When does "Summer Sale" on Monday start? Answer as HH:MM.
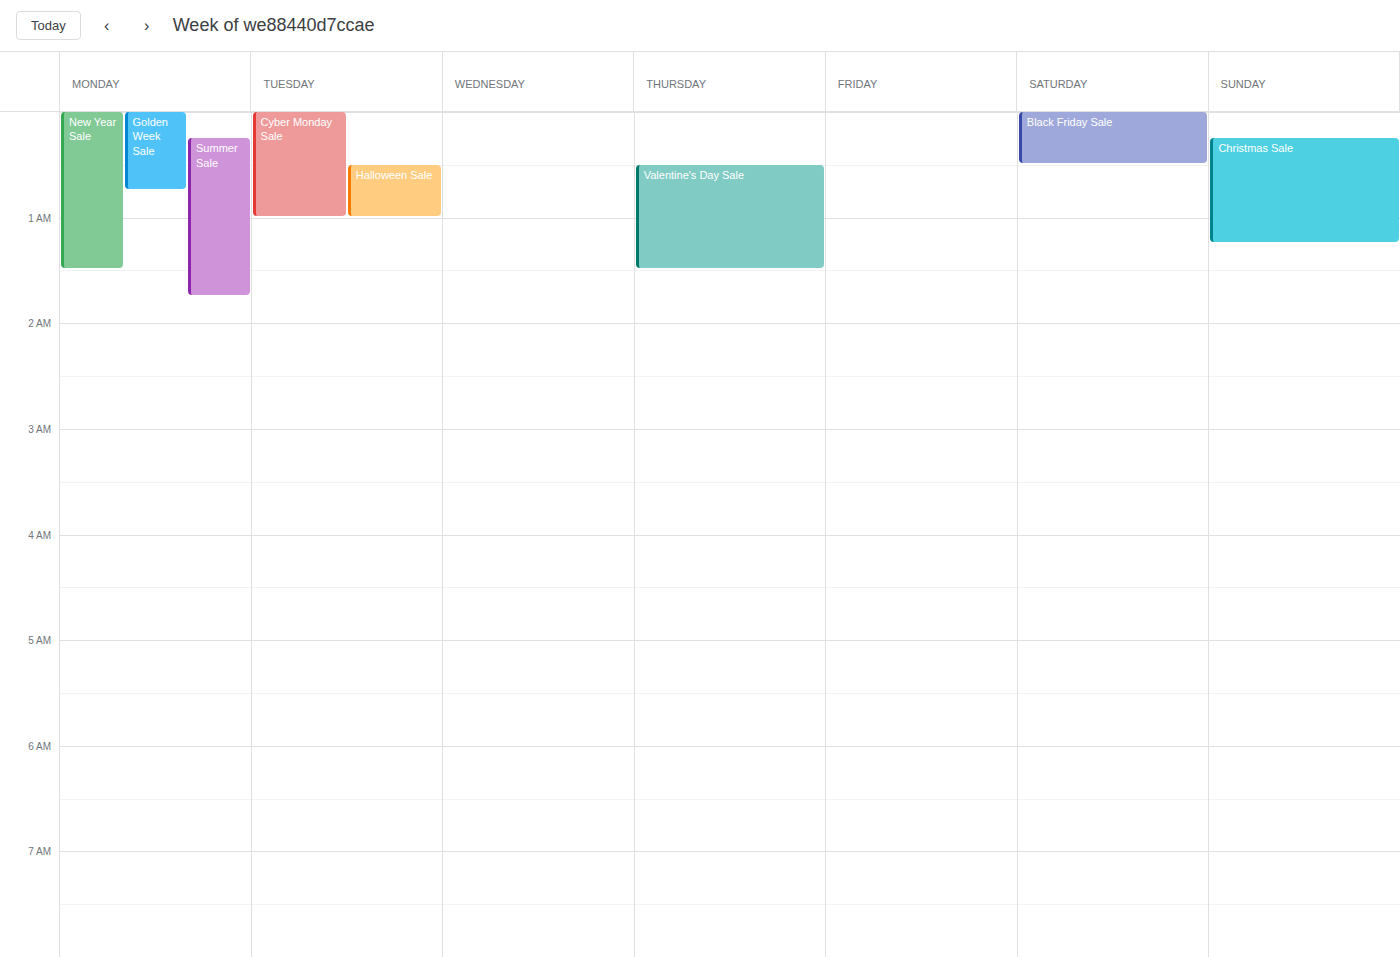
00:15